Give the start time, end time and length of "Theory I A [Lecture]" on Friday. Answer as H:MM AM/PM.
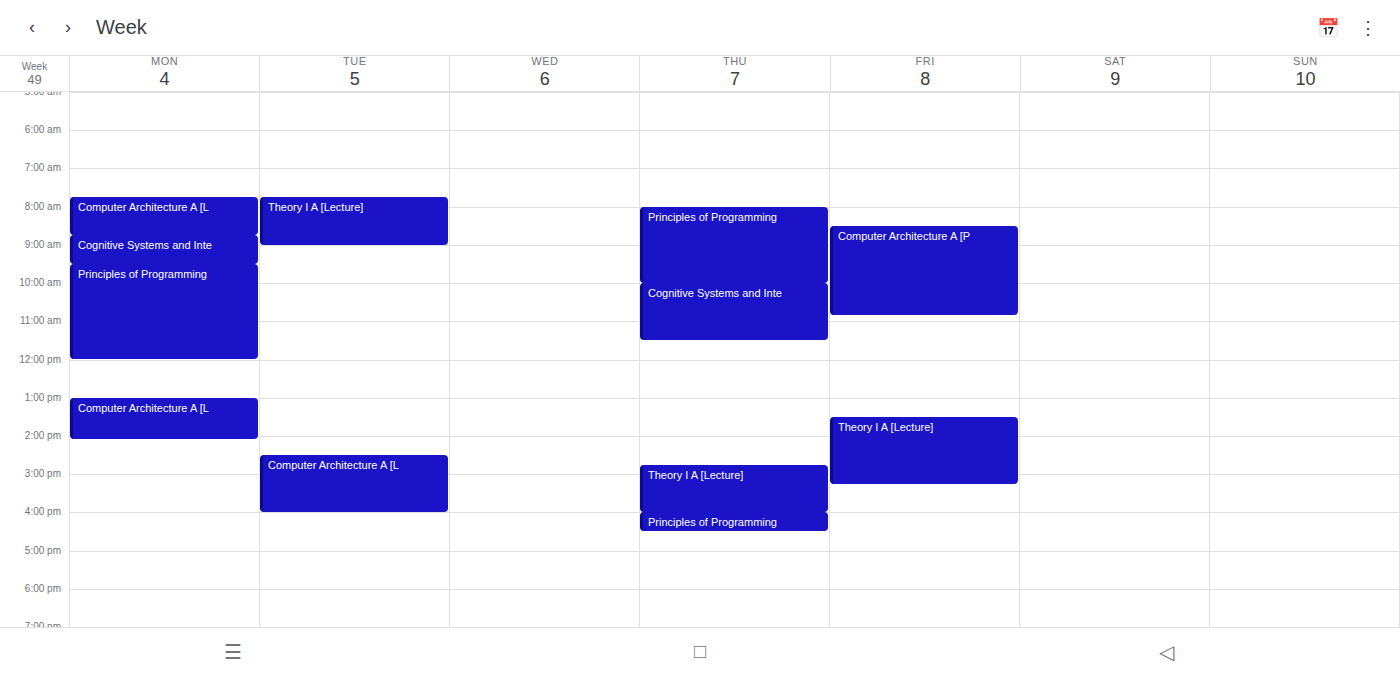
1:30 PM to 3:15 PM, 1 hour 45 minutes